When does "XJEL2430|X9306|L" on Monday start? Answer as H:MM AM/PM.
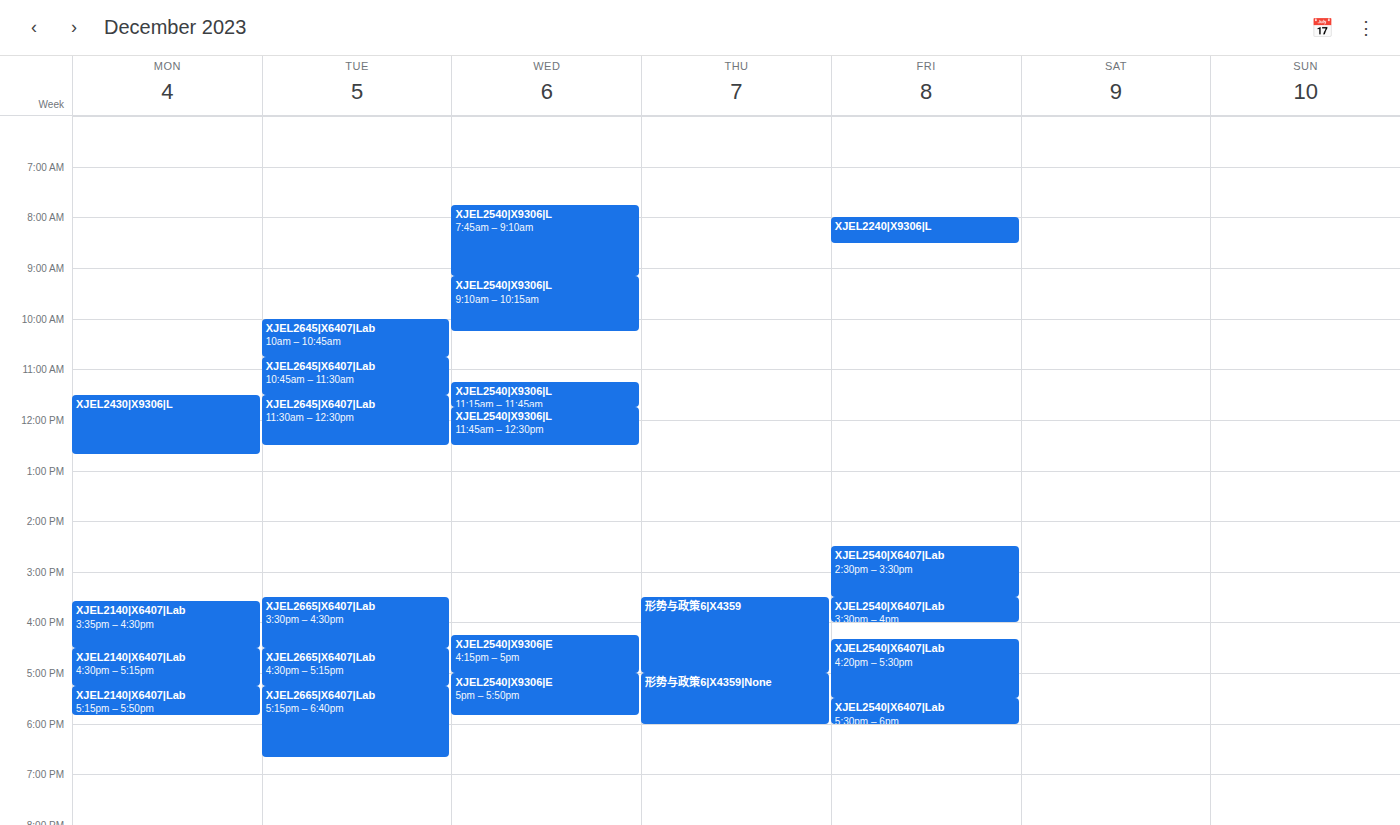
11:30 AM